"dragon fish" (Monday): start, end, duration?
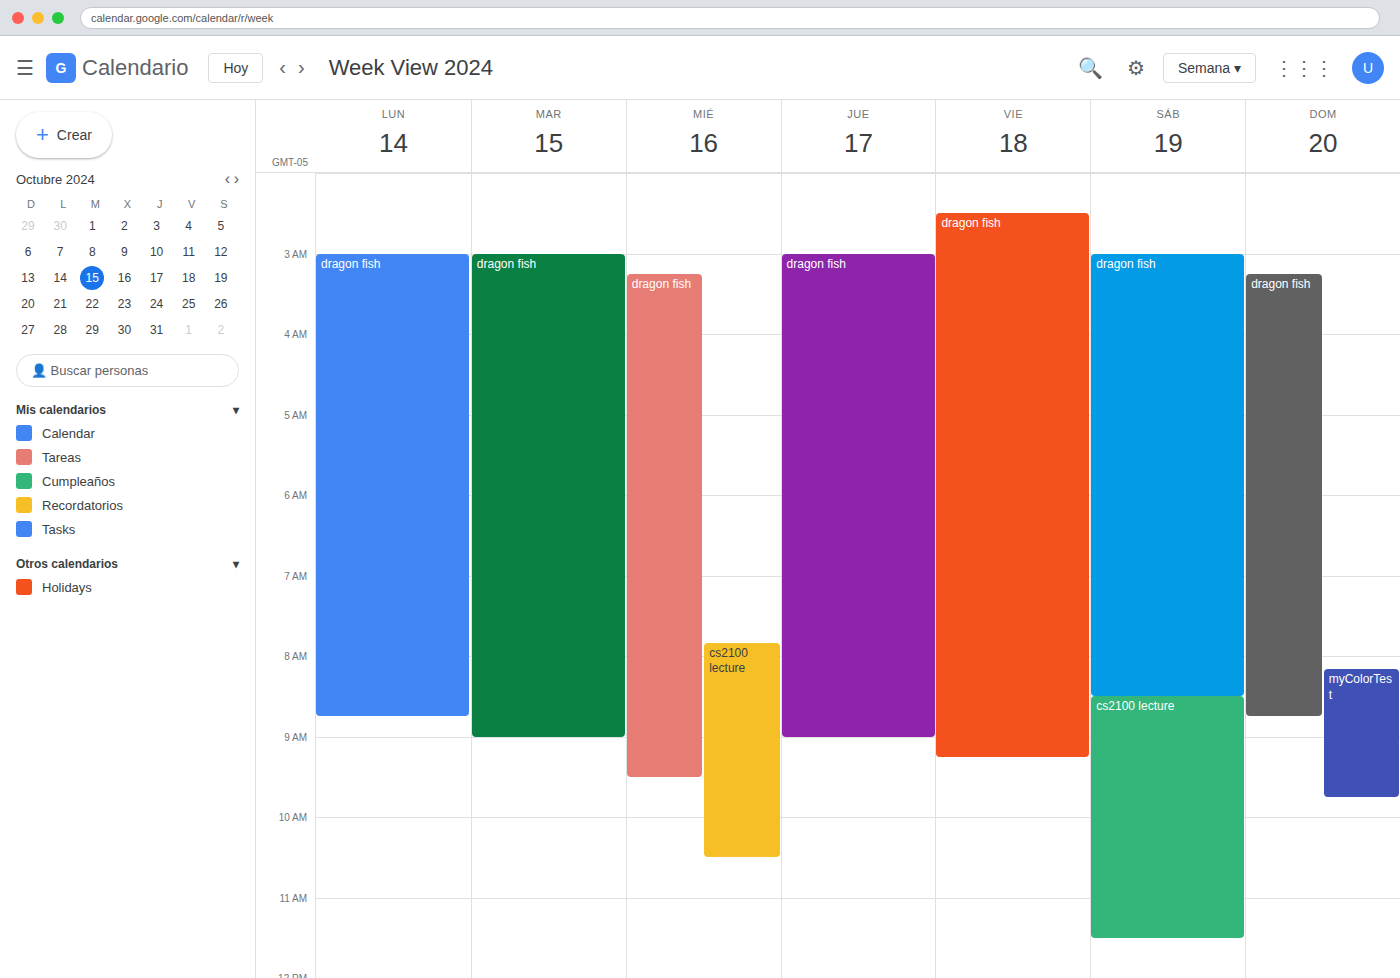
3:00 AM to 8:45 AM, 5 hours 45 minutes